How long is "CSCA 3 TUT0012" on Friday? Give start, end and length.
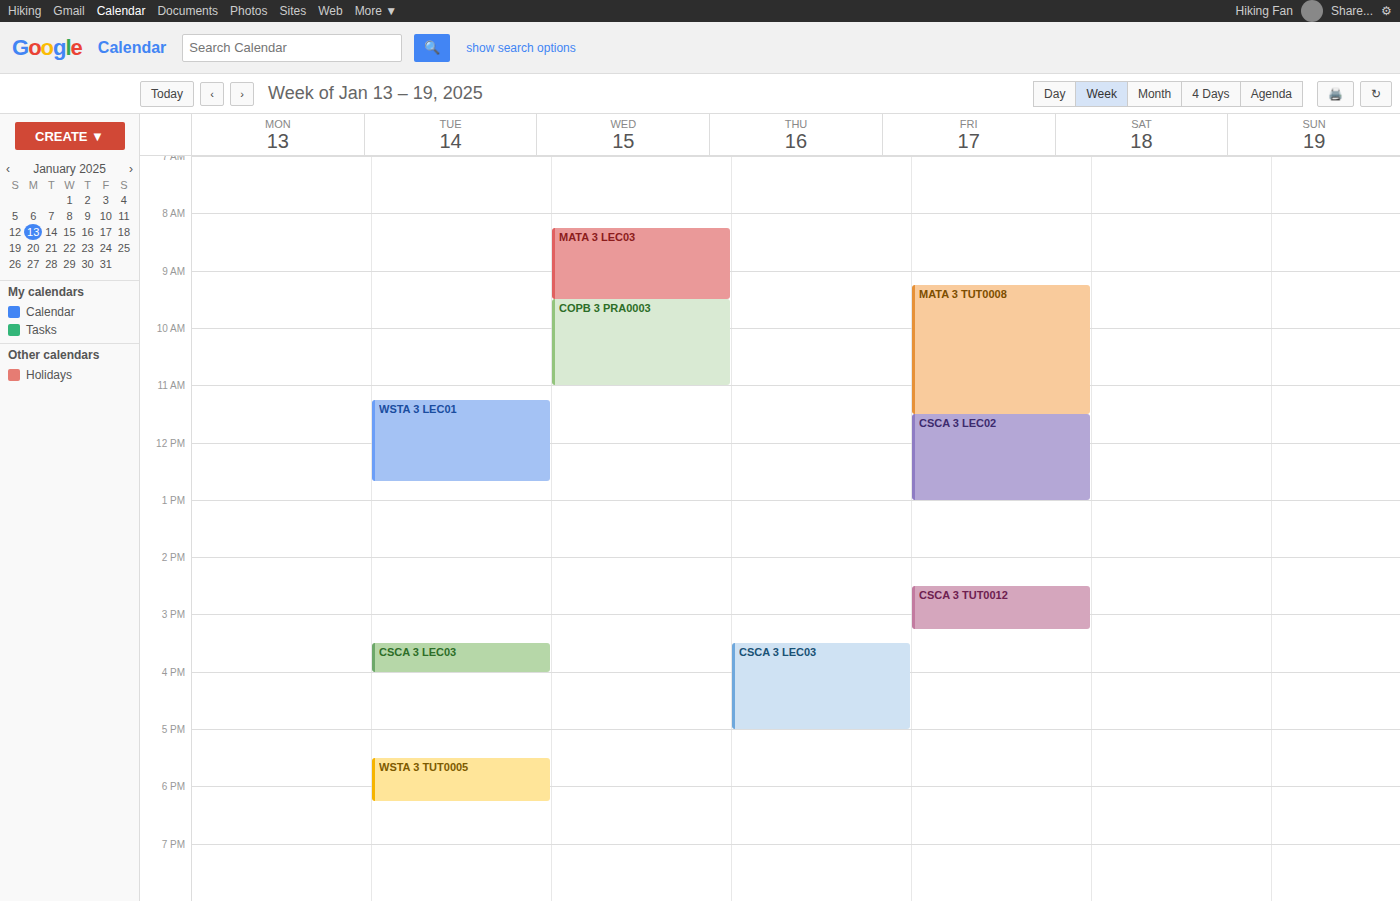
14:30 to 15:15, 45 minutes